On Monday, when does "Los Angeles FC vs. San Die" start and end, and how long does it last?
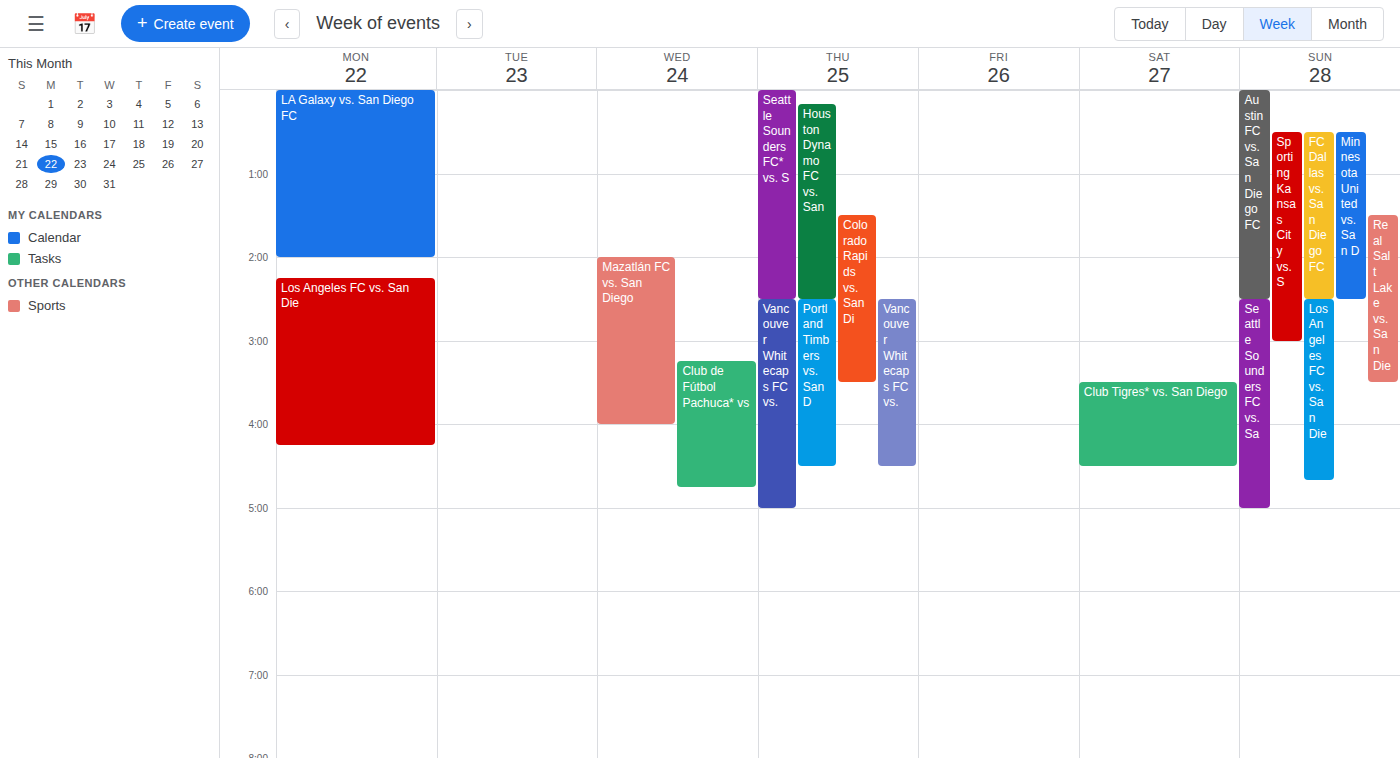
2:15 AM to 4:15 AM, 2 hours